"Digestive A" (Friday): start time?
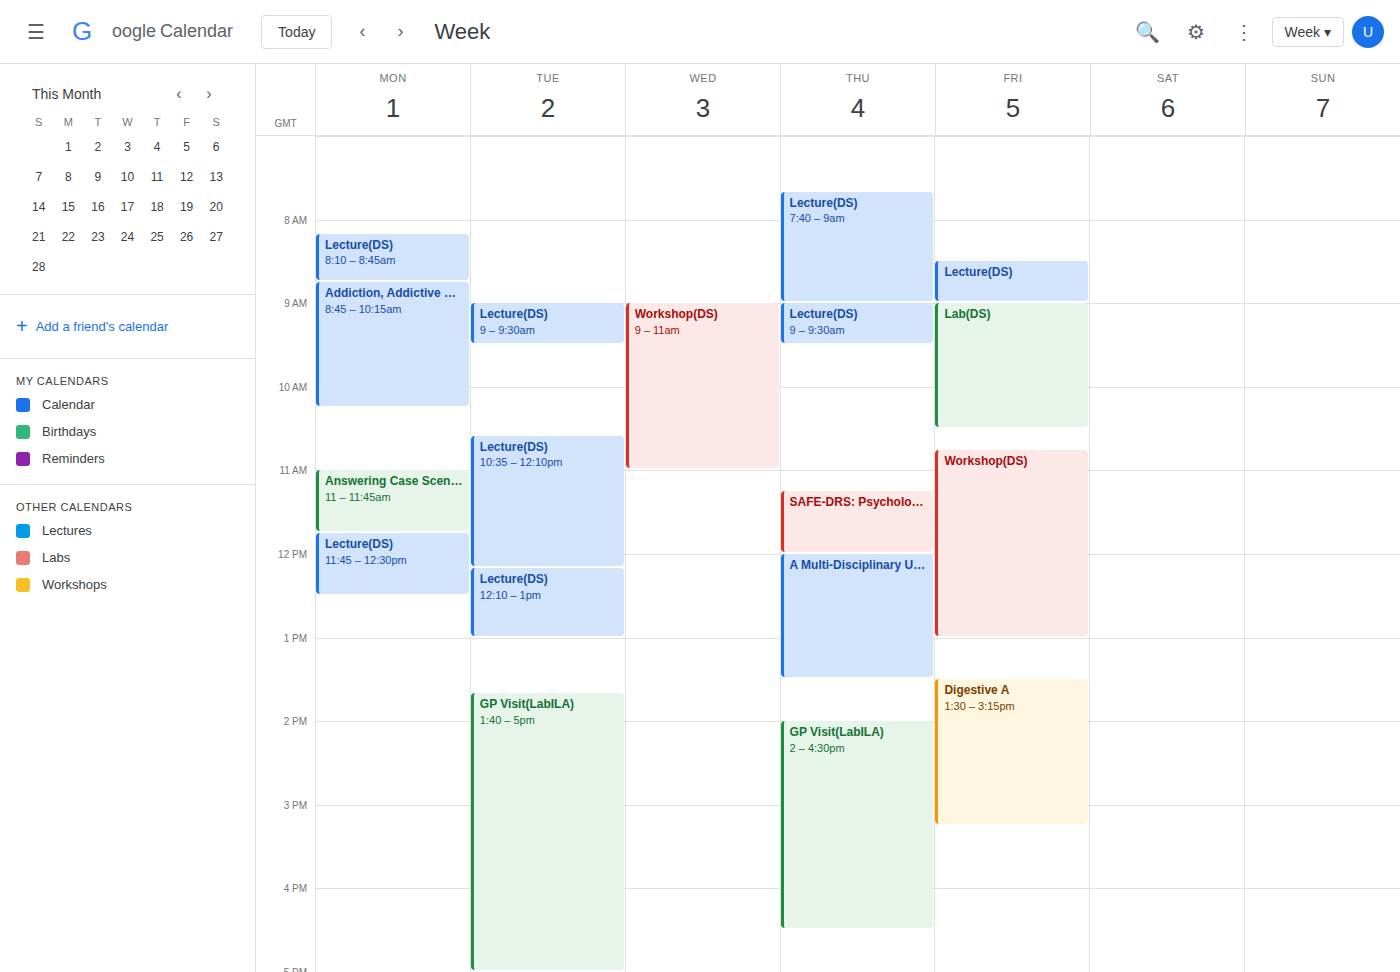
13:30